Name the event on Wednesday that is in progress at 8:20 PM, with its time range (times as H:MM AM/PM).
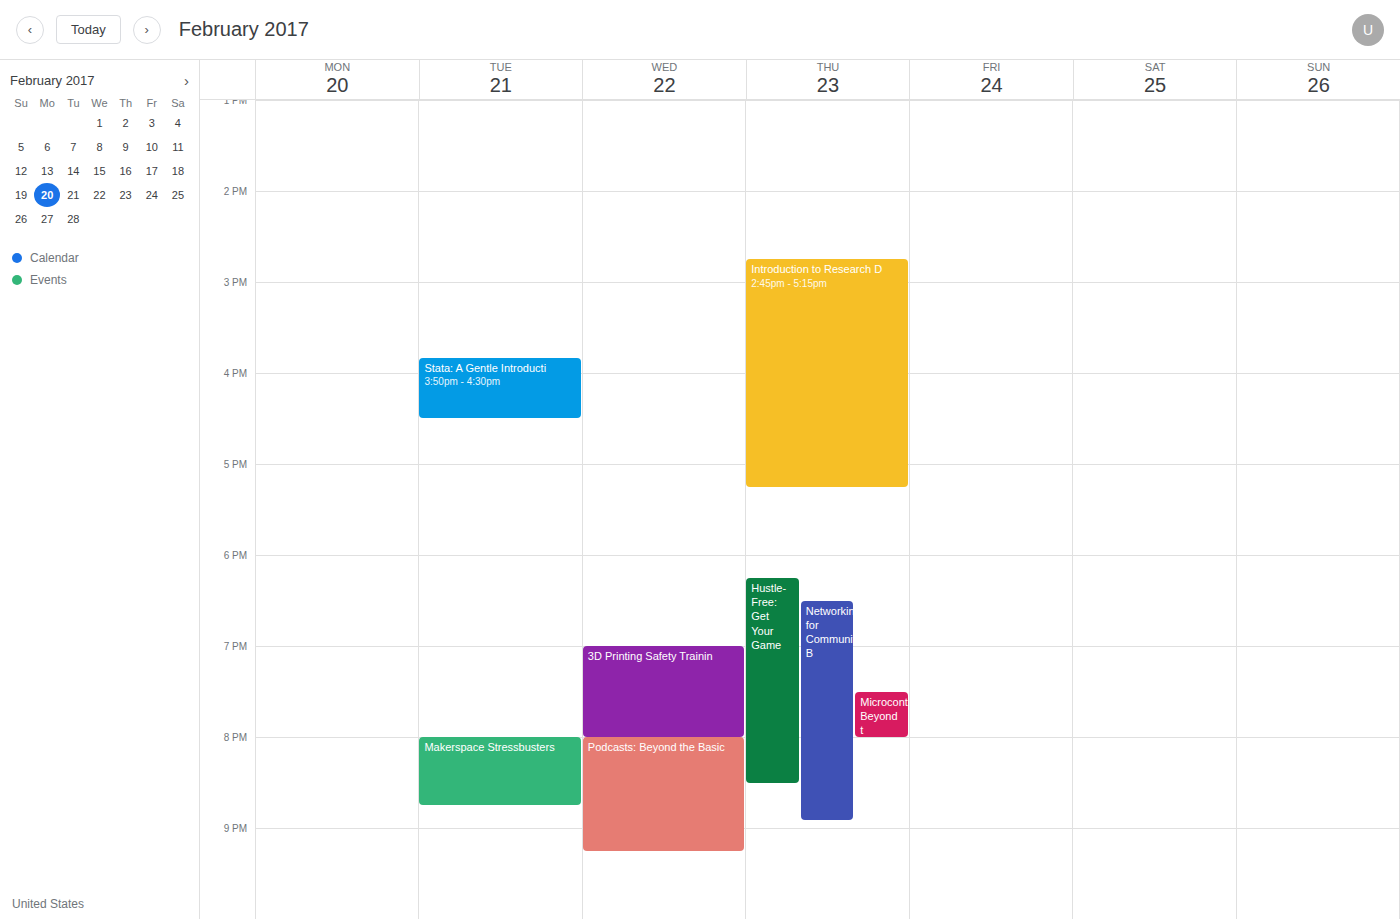
"Podcasts: Beyond the Basic", 8:00 PM to 9:15 PM